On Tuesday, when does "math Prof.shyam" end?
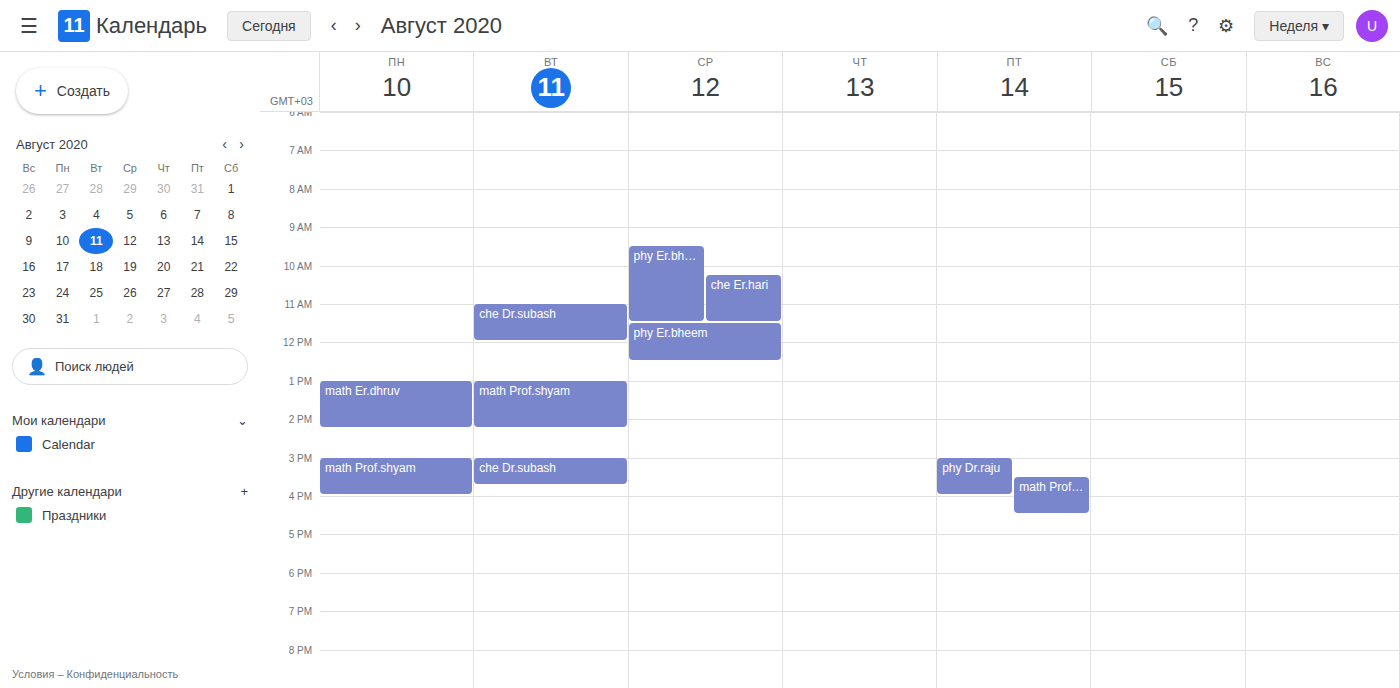
2:15 PM